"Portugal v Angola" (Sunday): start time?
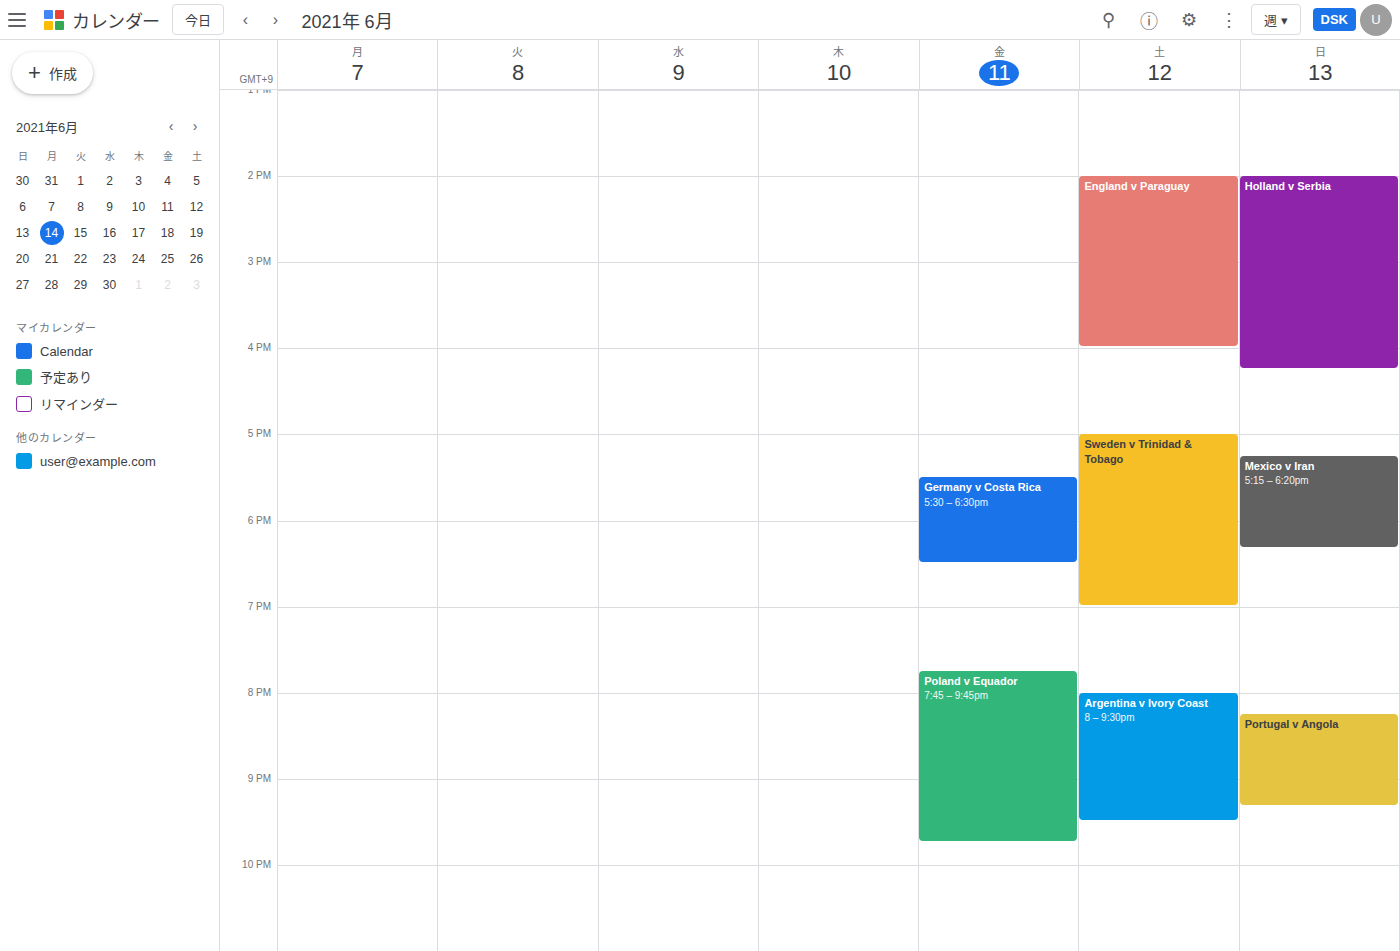
8:15 PM